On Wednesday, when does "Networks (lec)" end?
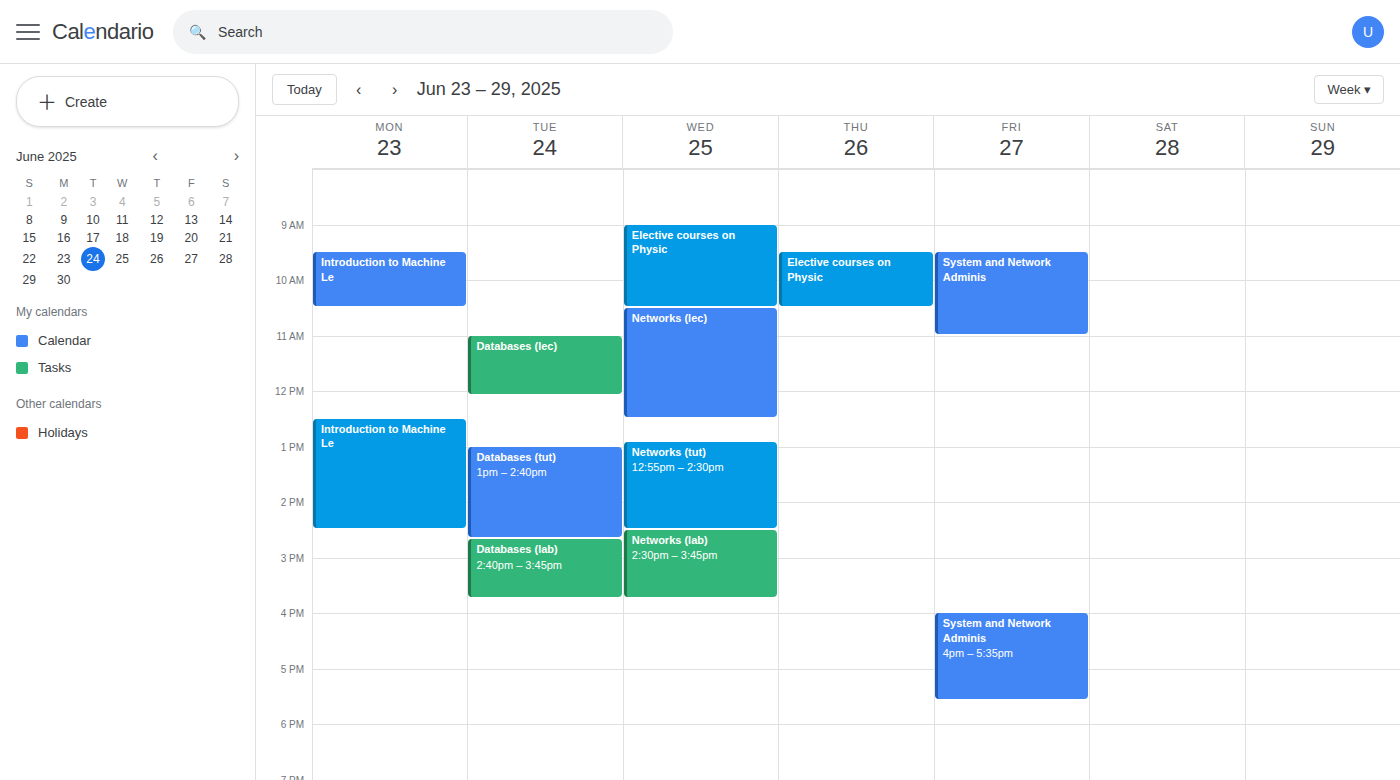
12:30 PM